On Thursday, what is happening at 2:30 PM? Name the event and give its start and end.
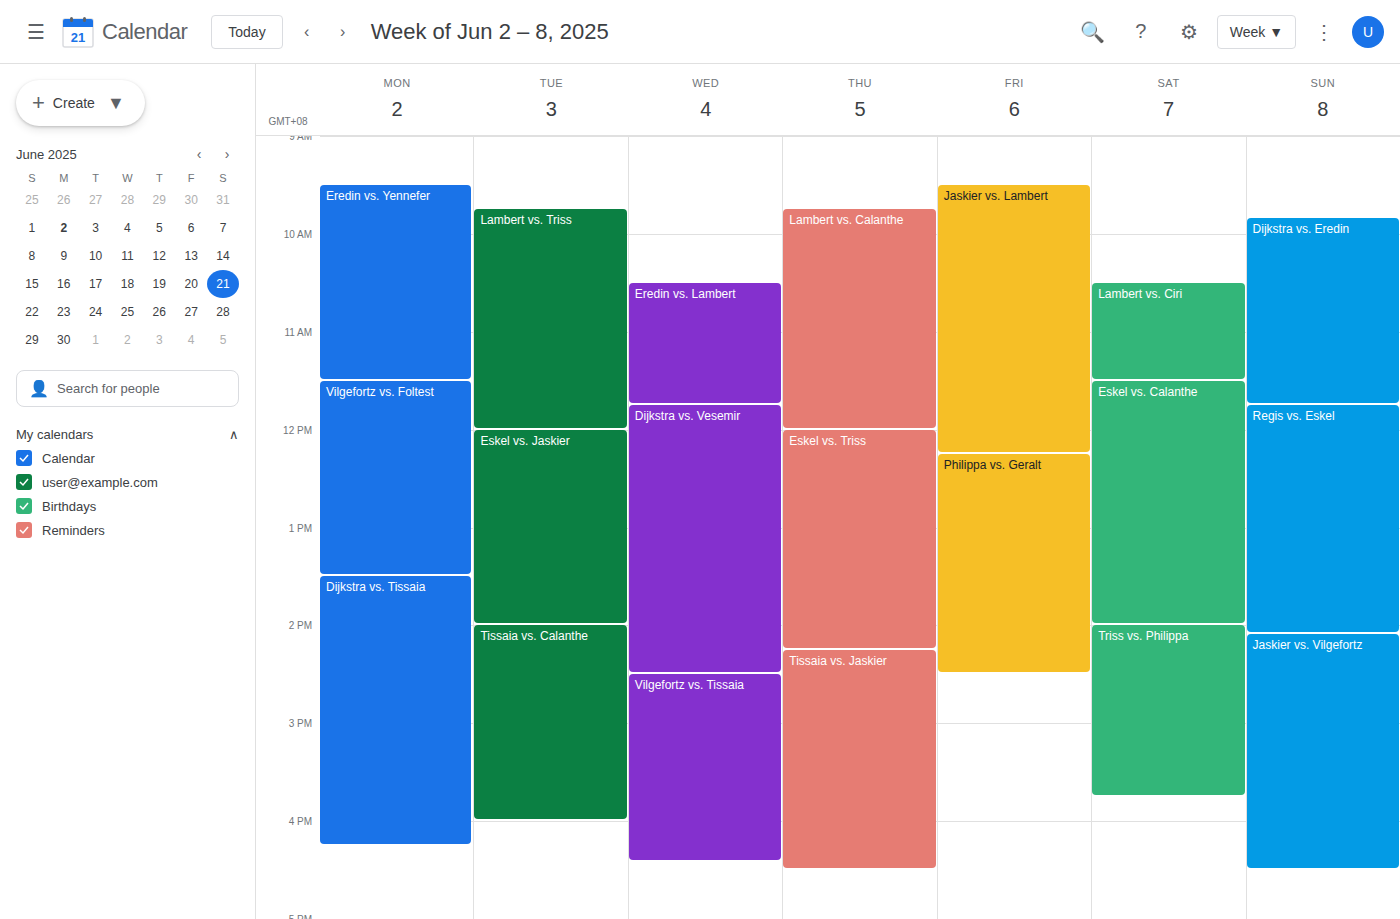
"Tissaia vs. Jaskier", 2:15 PM to 4:30 PM